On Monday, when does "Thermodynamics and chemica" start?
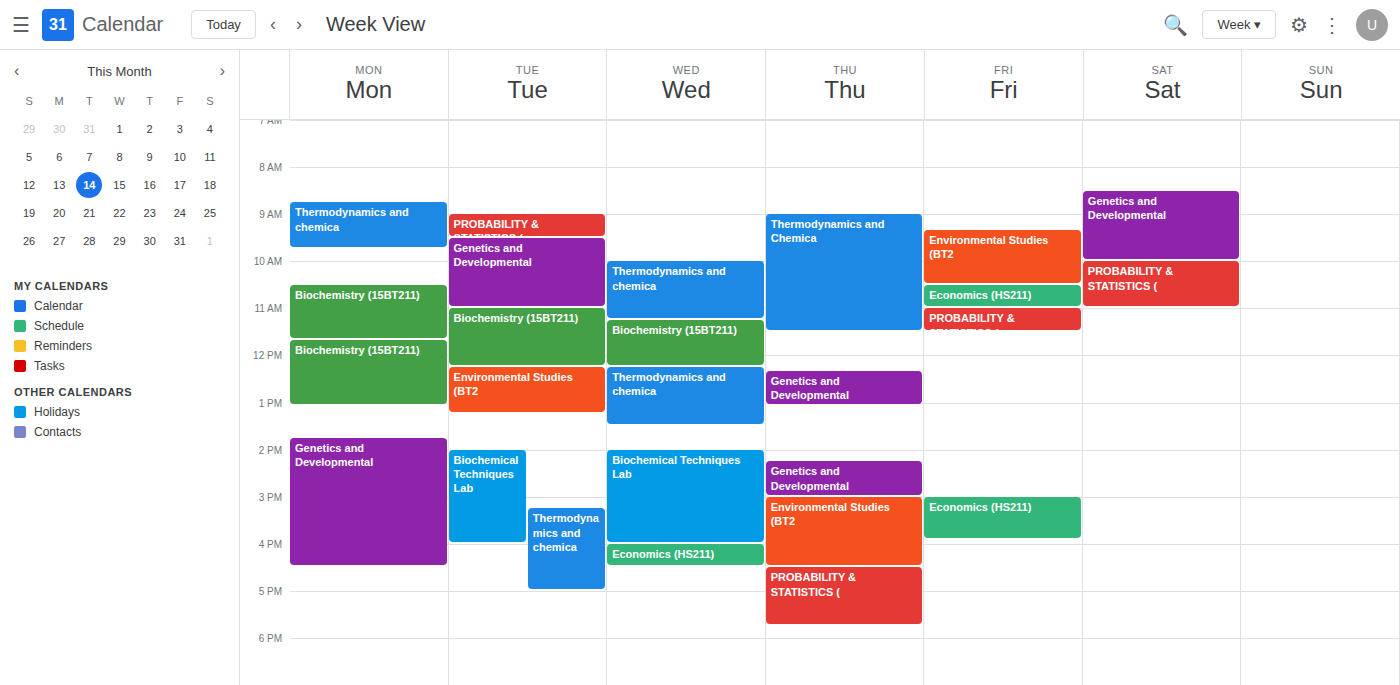
08:45